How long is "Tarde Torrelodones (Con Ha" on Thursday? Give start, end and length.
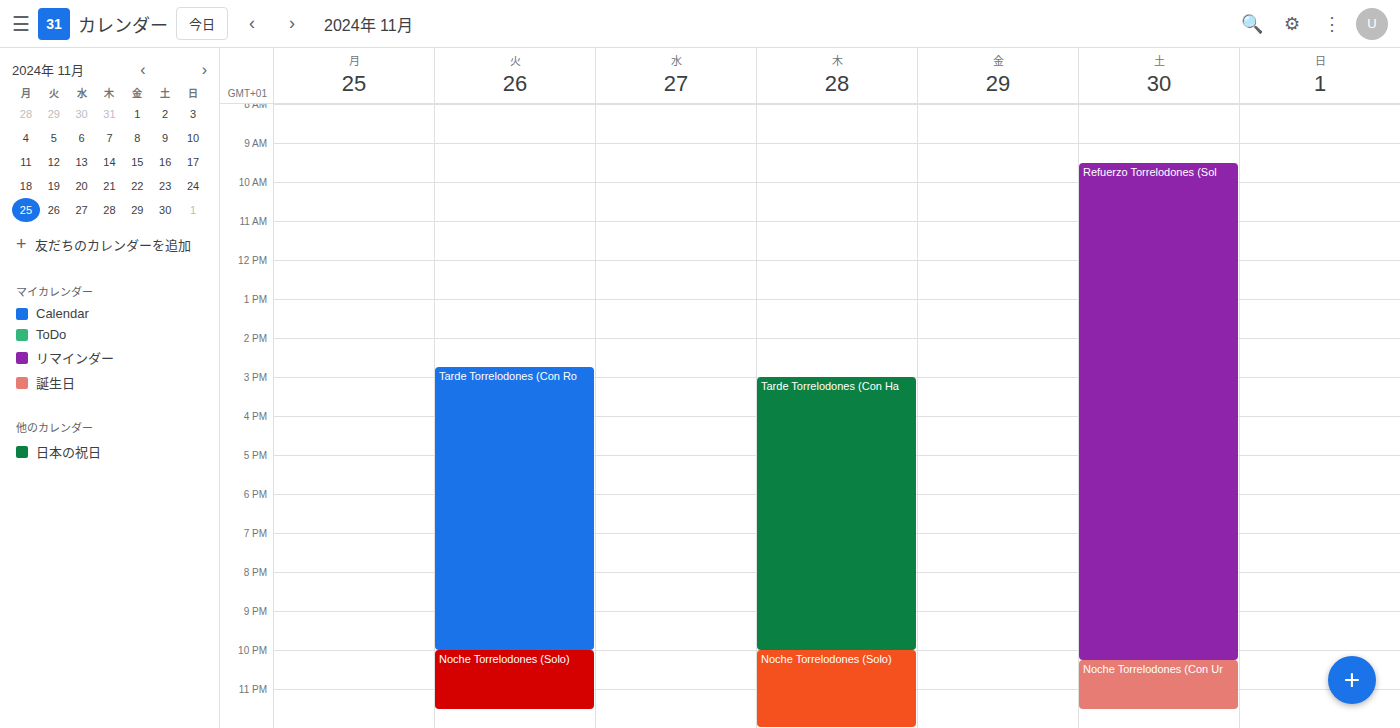
15:00 to 22:00, 7 hours